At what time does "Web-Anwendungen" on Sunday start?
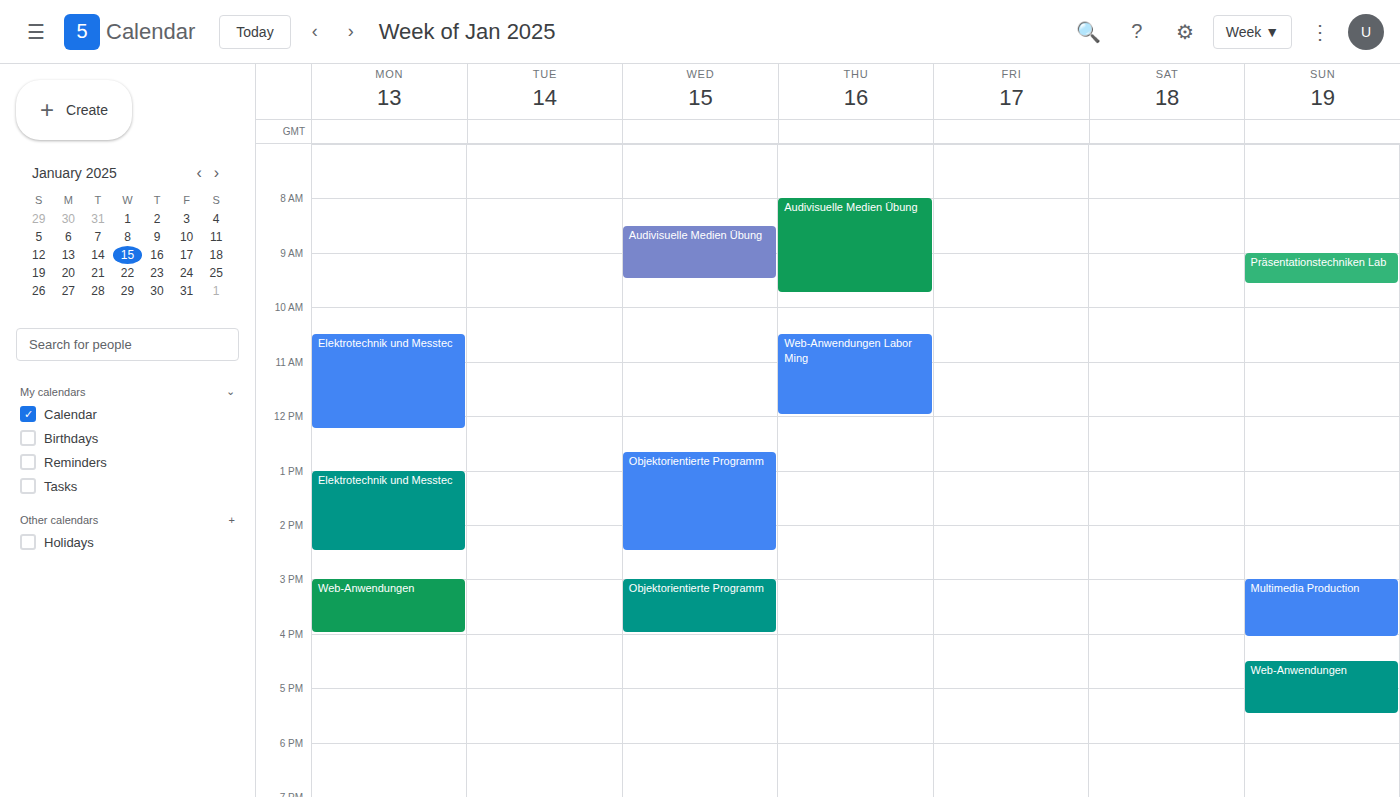
16:30